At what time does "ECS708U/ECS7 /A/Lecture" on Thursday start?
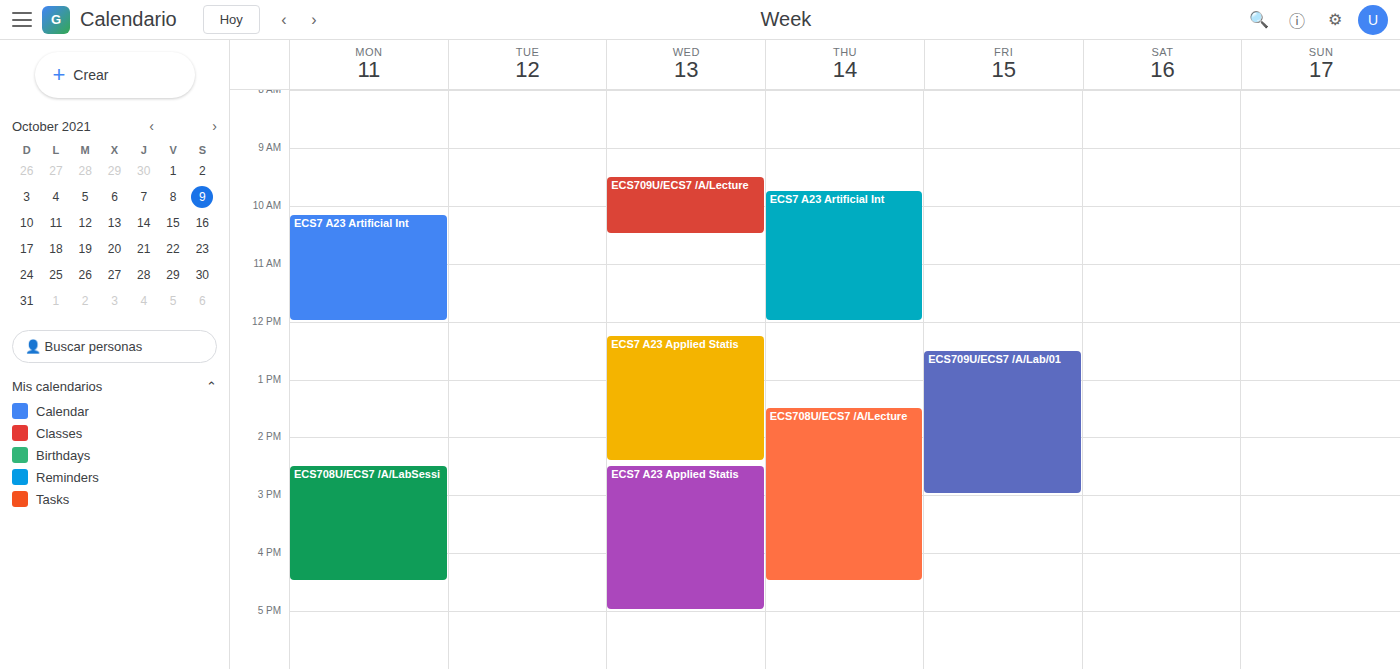
1:30 PM